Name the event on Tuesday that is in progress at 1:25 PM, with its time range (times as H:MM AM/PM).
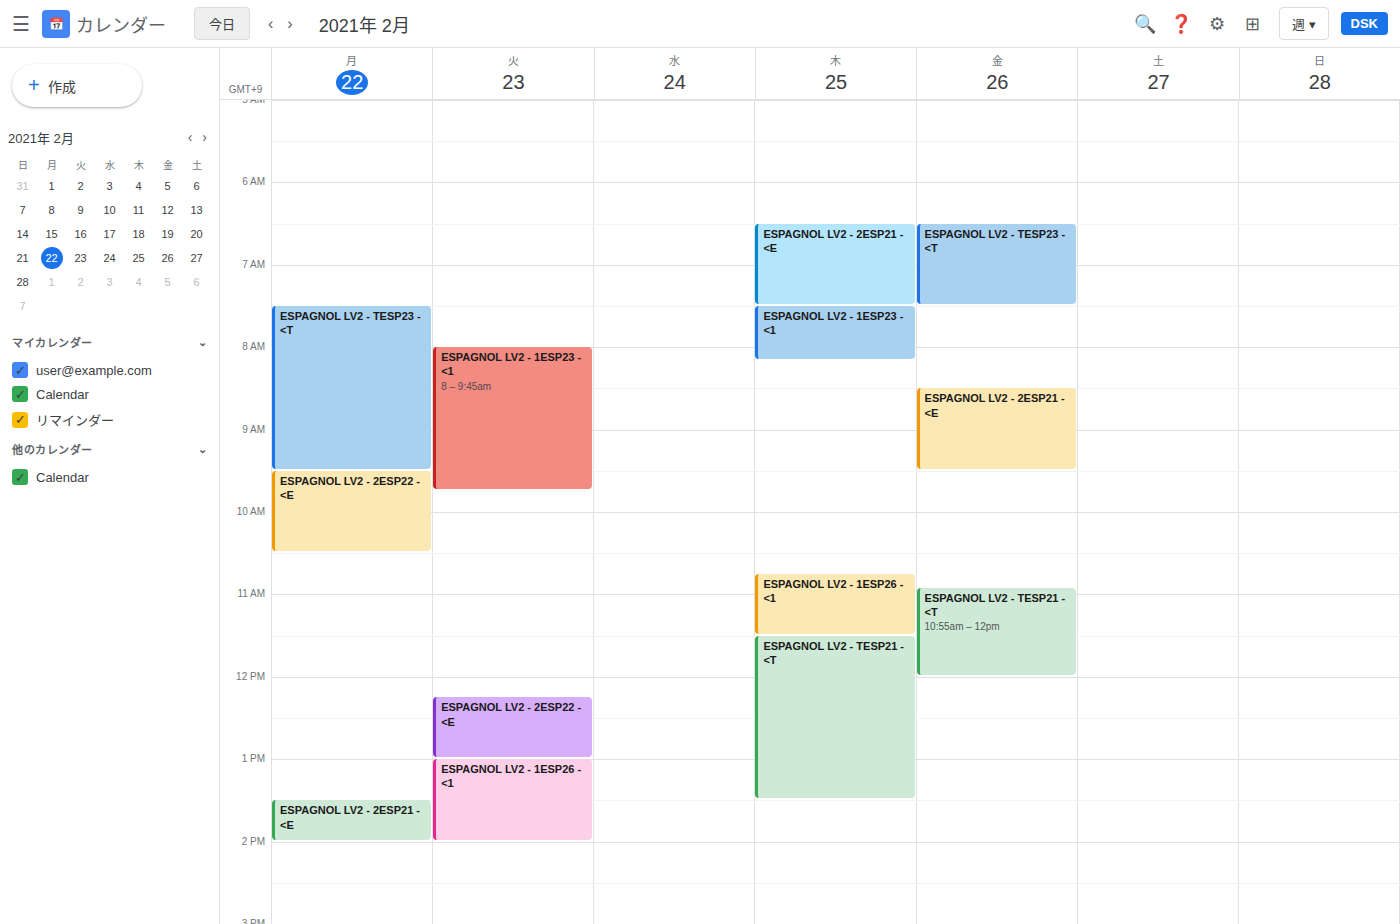
"ESPAGNOL LV2 - 1ESP26 - <1", 1:00 PM to 2:00 PM